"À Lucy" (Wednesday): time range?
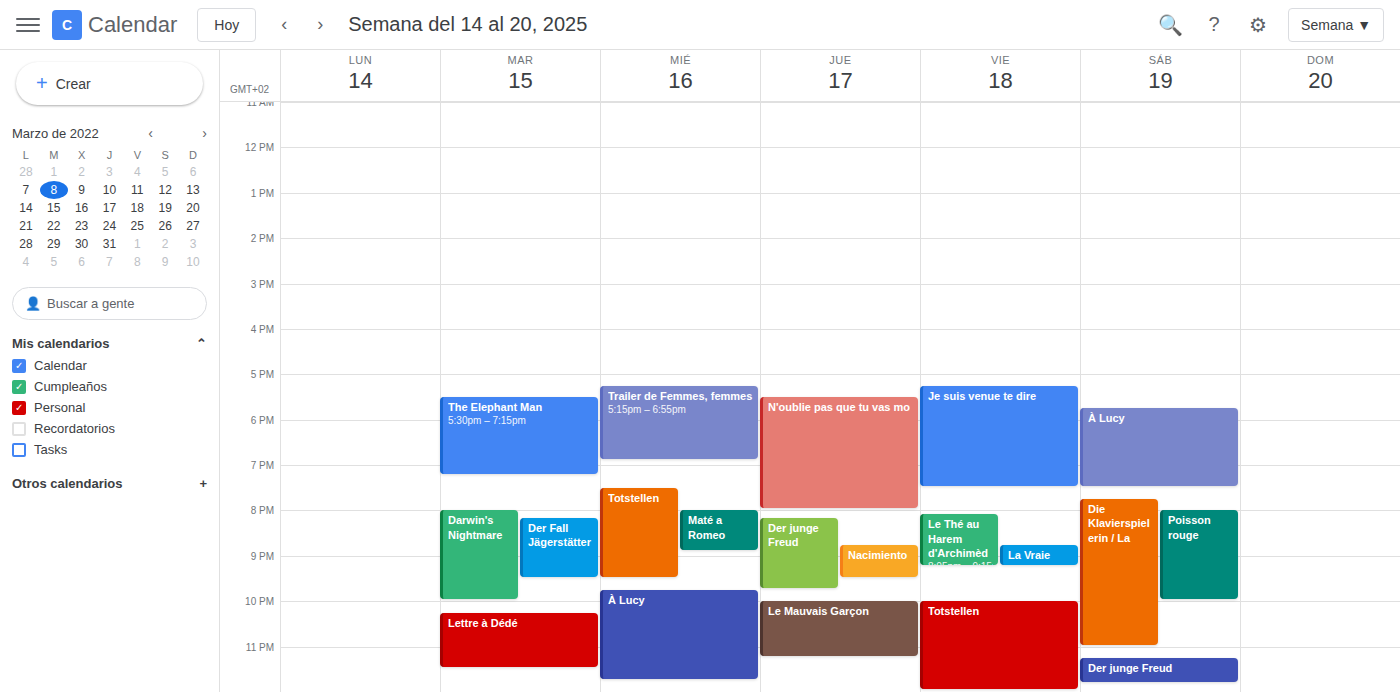
9:45 PM to 11:45 PM